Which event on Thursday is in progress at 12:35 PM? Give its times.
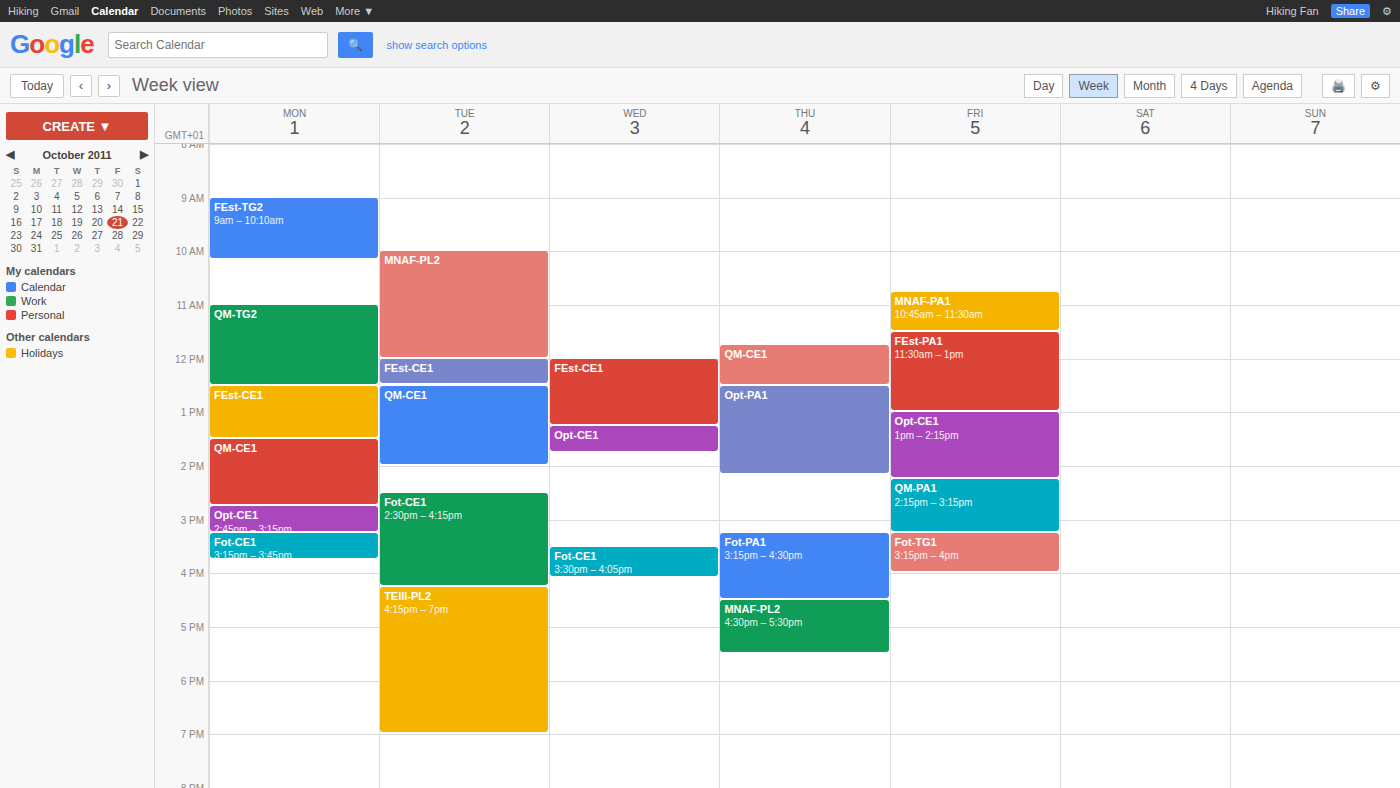
"Opt-PA1", 12:30 PM to 2:10 PM